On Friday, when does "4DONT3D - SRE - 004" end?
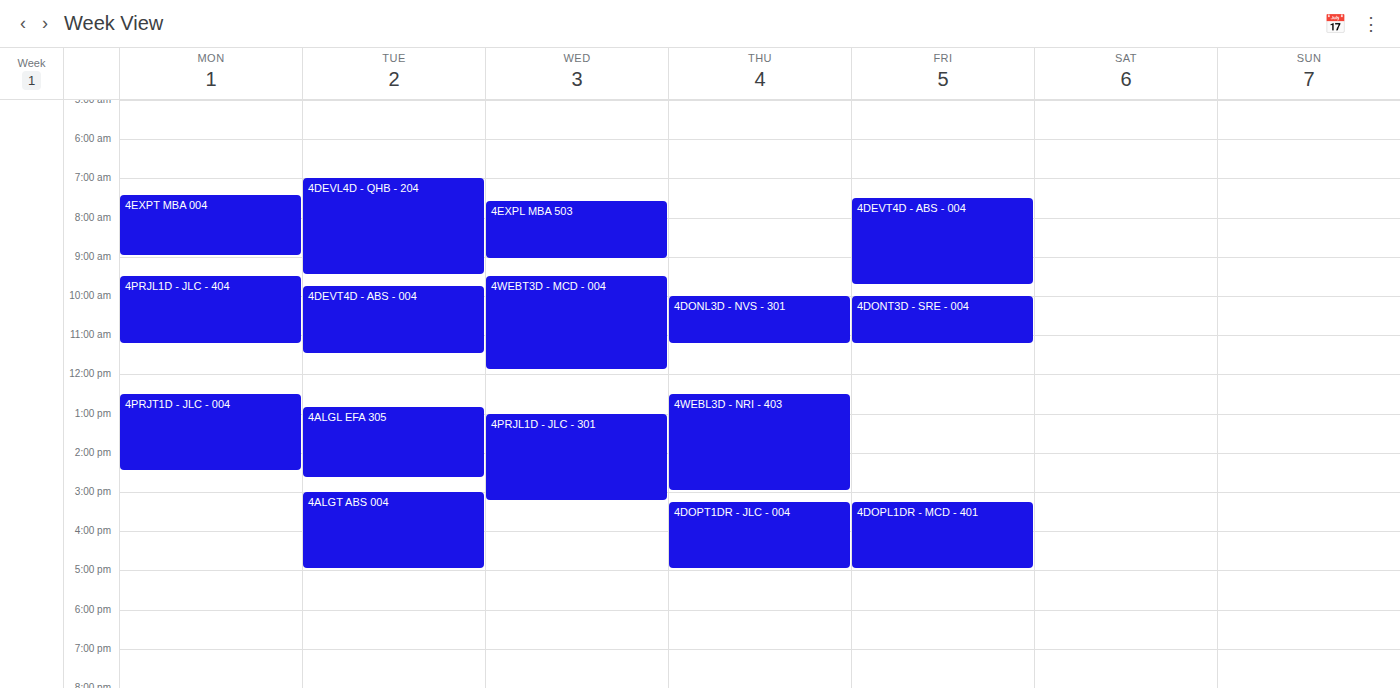
11:15 AM